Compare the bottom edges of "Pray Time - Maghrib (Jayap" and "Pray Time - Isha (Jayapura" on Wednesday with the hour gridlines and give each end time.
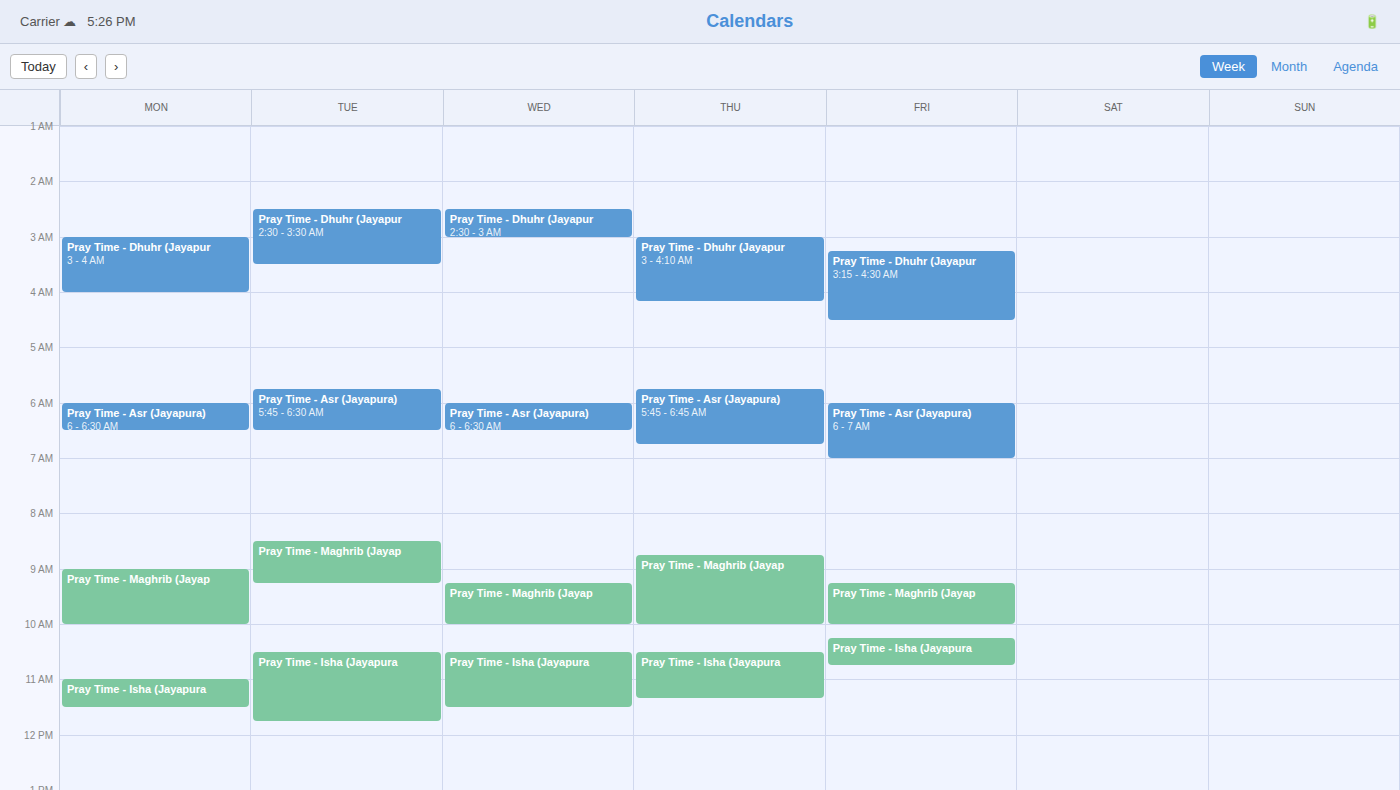
"Pray Time - Maghrib (Jayap": 10:00 AM, exactly on the 10 AM line. "Pray Time - Isha (Jayapura": 11:30 AM, halfway between the 11 AM and 12 PM lines.